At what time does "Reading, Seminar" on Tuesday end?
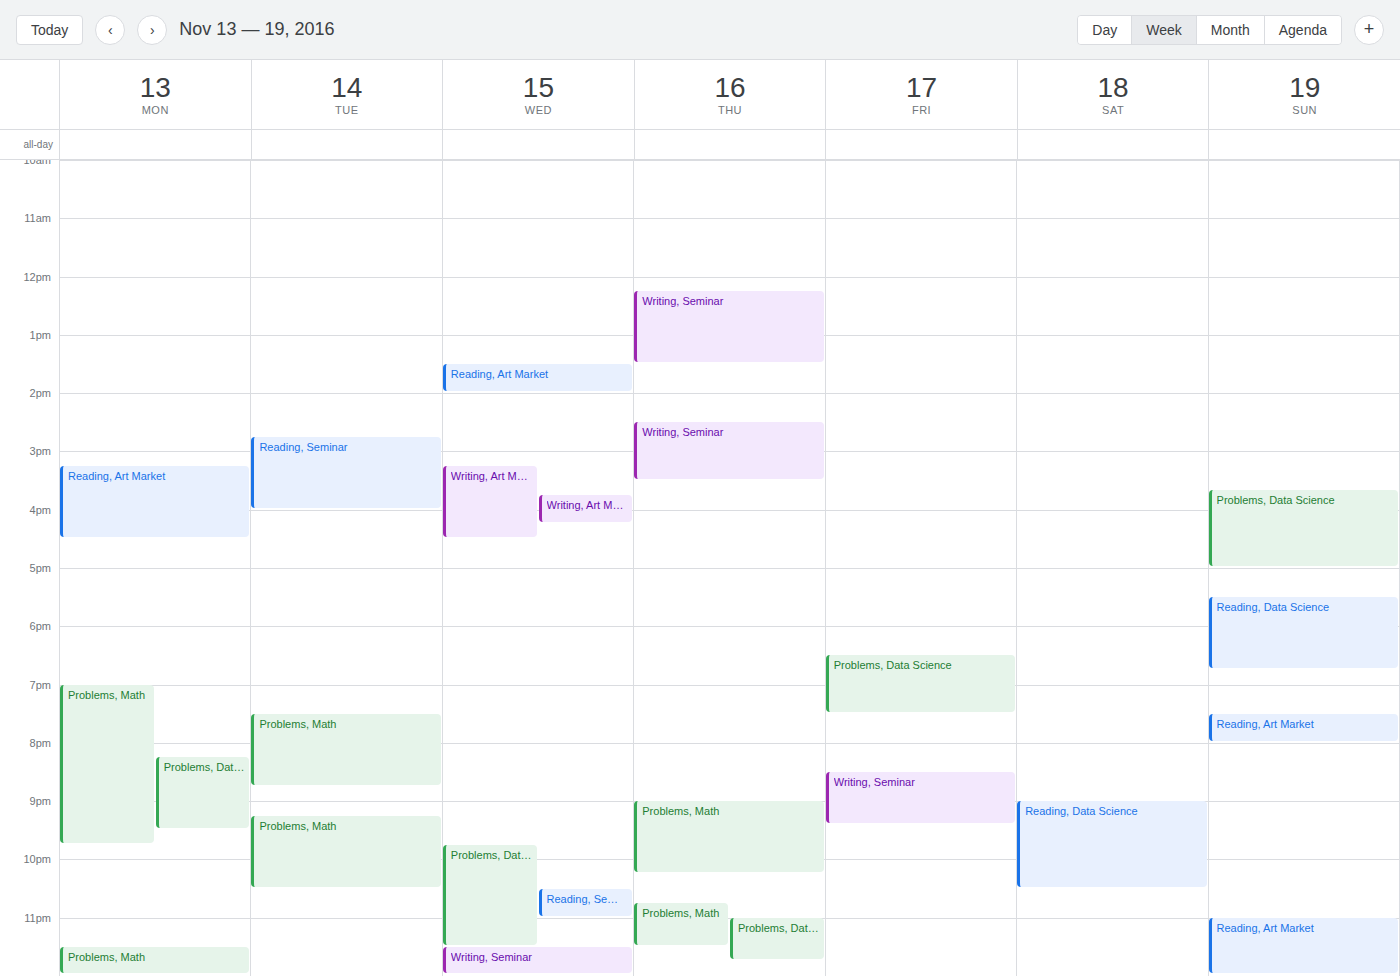
4:00 PM